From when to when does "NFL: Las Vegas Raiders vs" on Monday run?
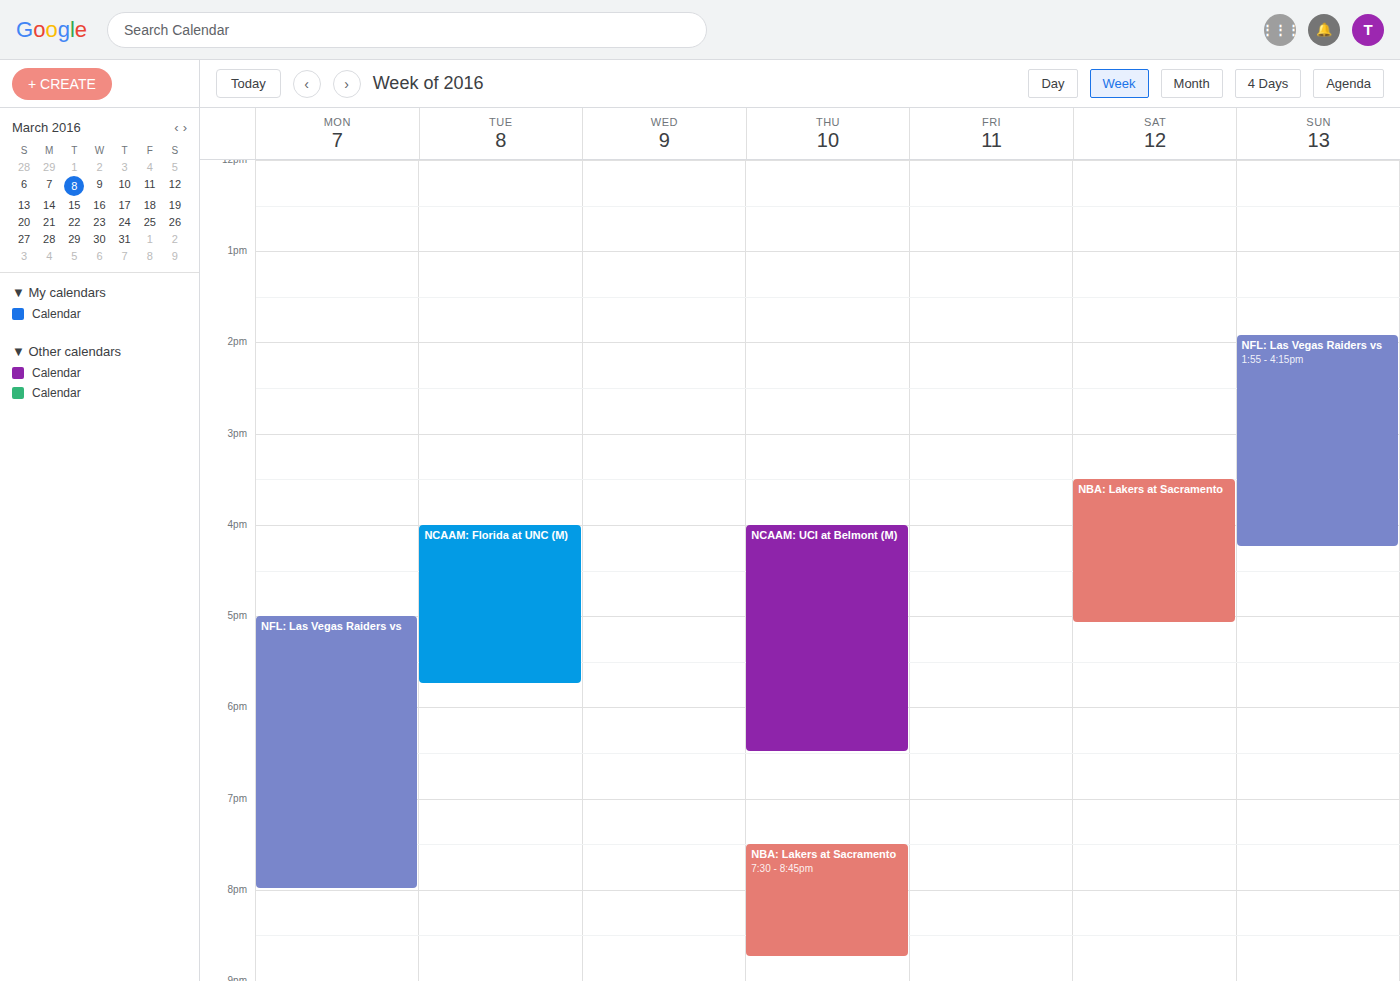
5:00 PM to 8:00 PM